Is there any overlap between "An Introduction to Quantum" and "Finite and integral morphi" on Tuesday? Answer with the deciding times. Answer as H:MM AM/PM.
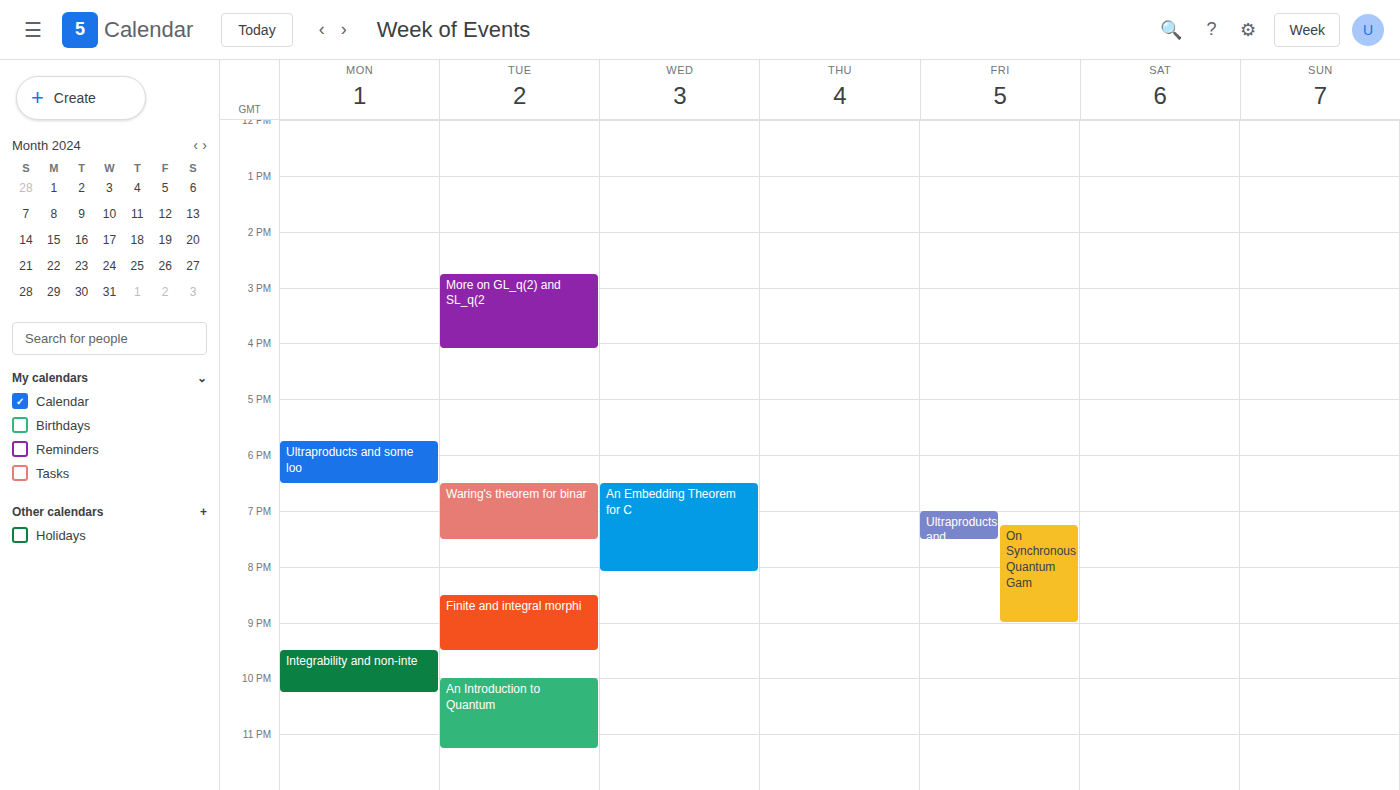
"Finite and integral morphi" ends at 9:30 PM and "An Introduction to Quantum" starts at 10:00 PM -- no overlap.